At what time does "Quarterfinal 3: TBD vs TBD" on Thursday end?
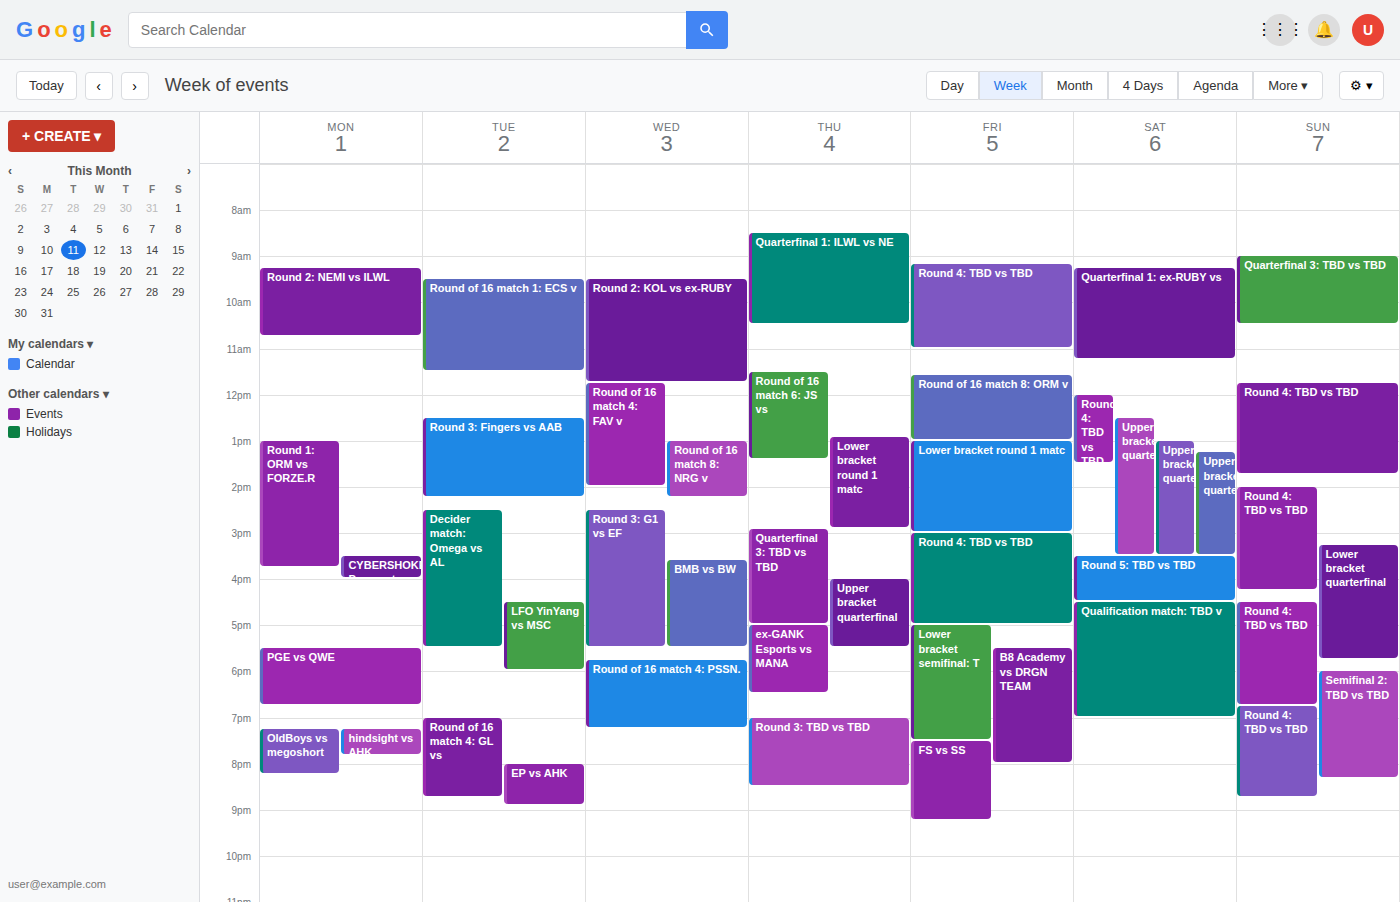
5:00 PM